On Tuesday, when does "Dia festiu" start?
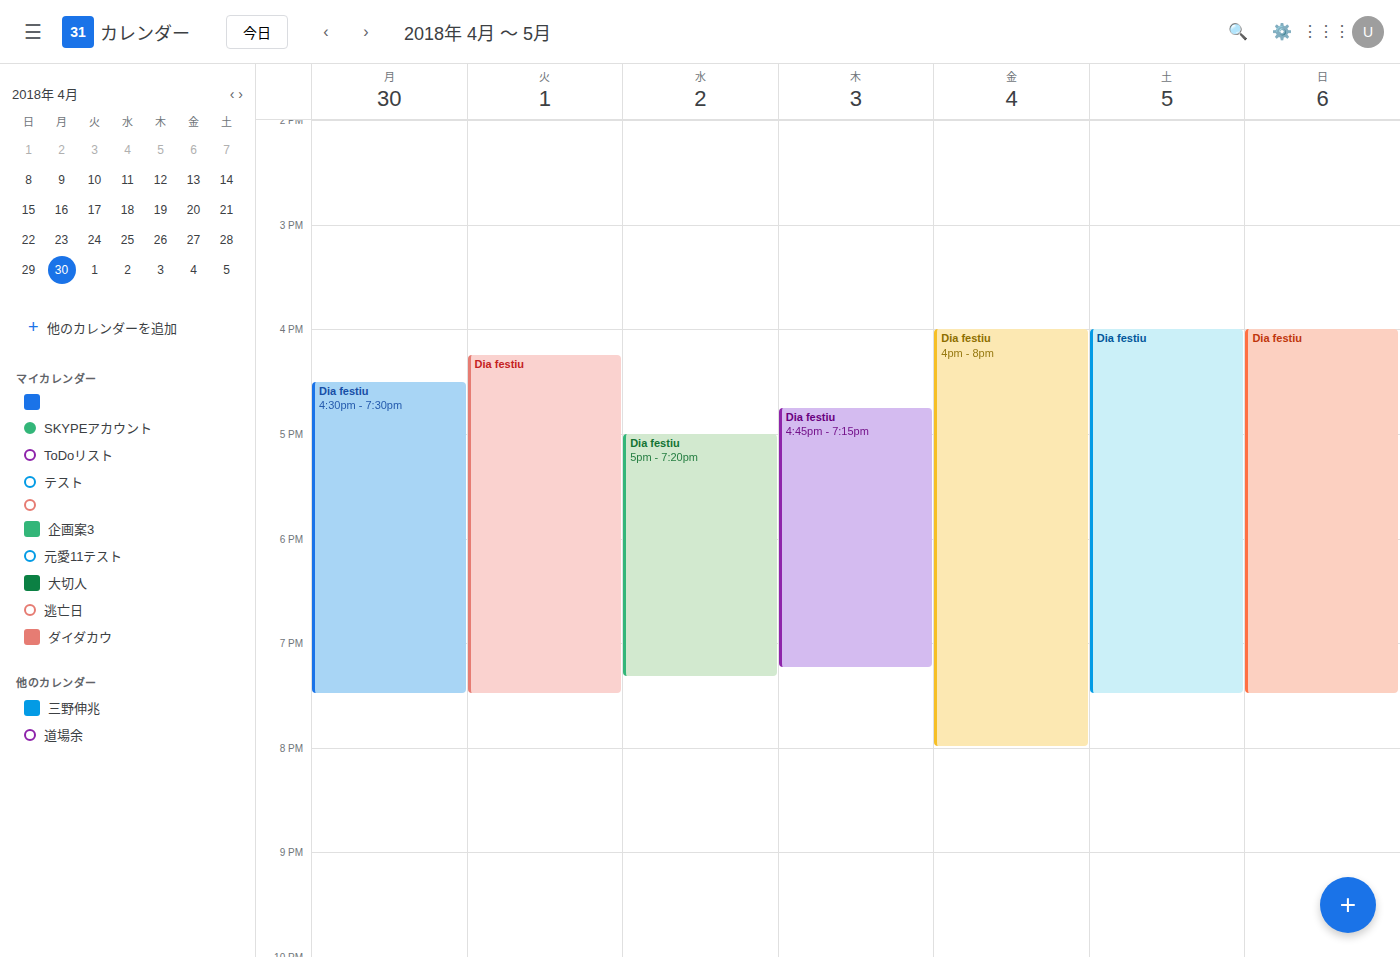
4:15 PM